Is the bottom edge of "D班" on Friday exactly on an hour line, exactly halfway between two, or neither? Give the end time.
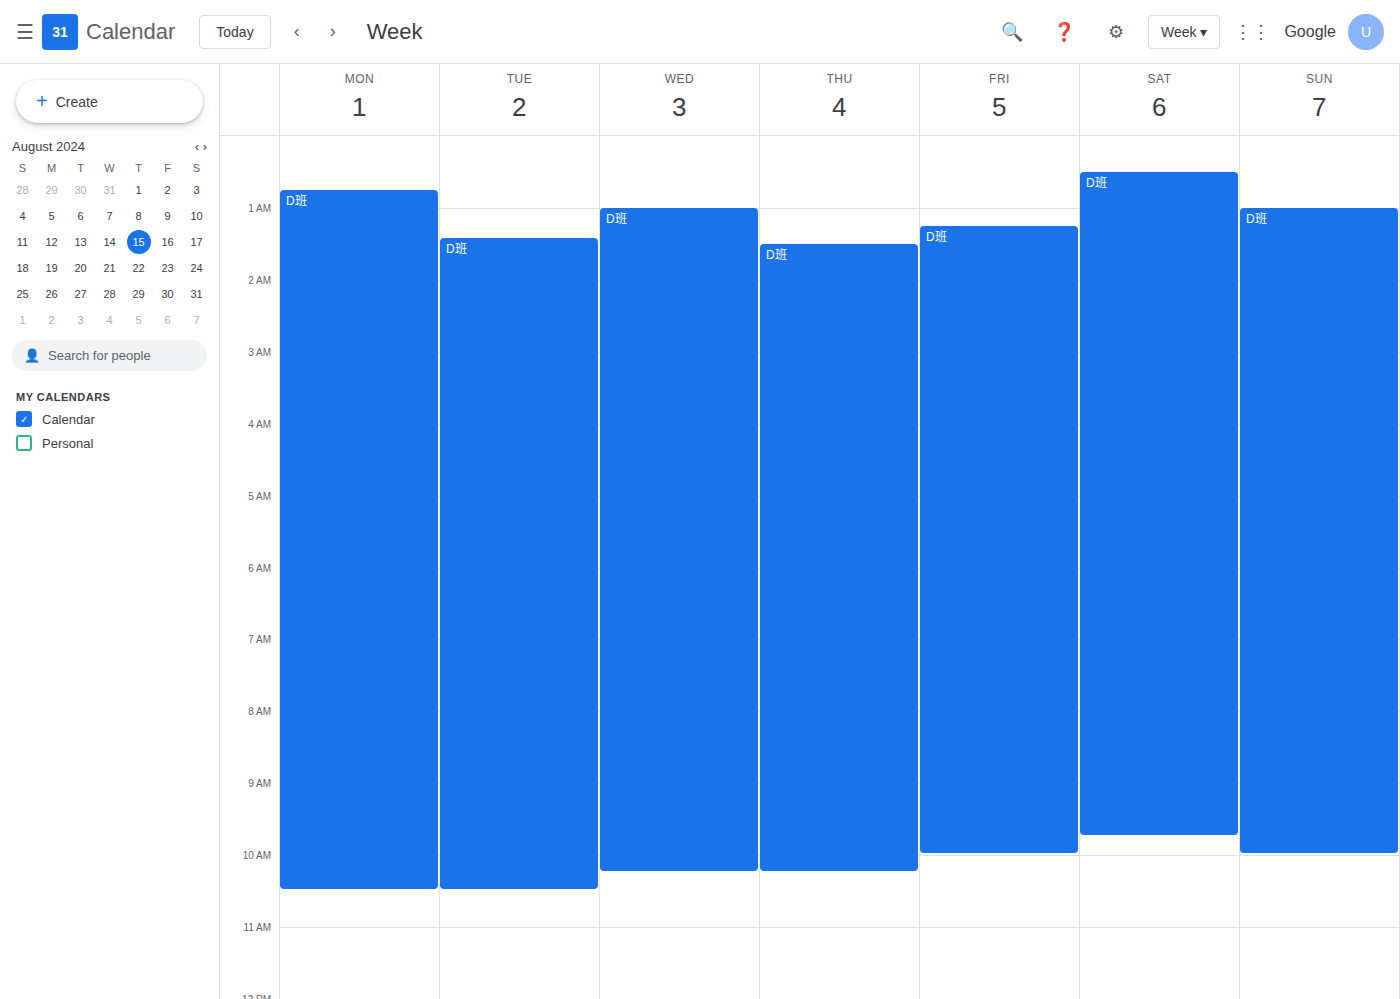
10:00 AM -- exactly on the 10 AM line.